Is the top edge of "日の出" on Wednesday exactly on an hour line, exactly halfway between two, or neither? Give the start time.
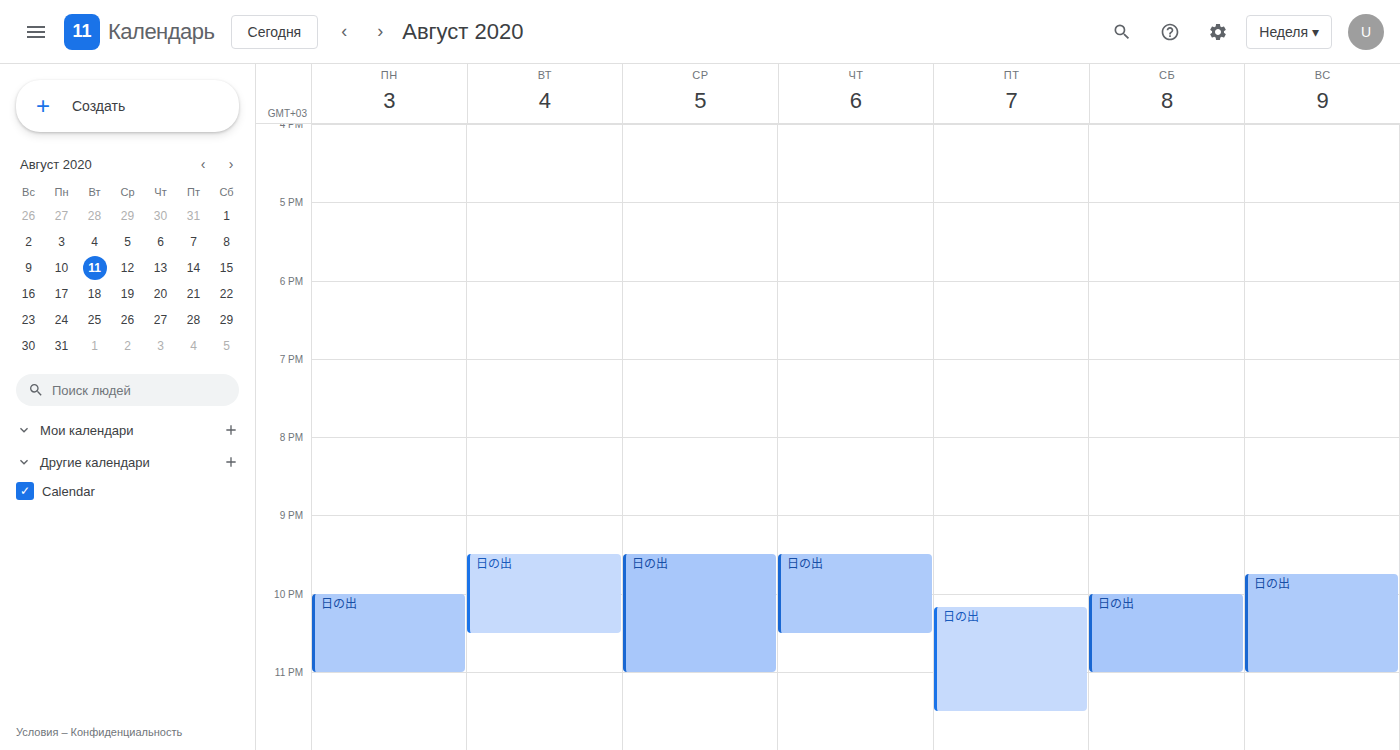
21:30 -- halfway between the 21:00 and 22:00 lines.